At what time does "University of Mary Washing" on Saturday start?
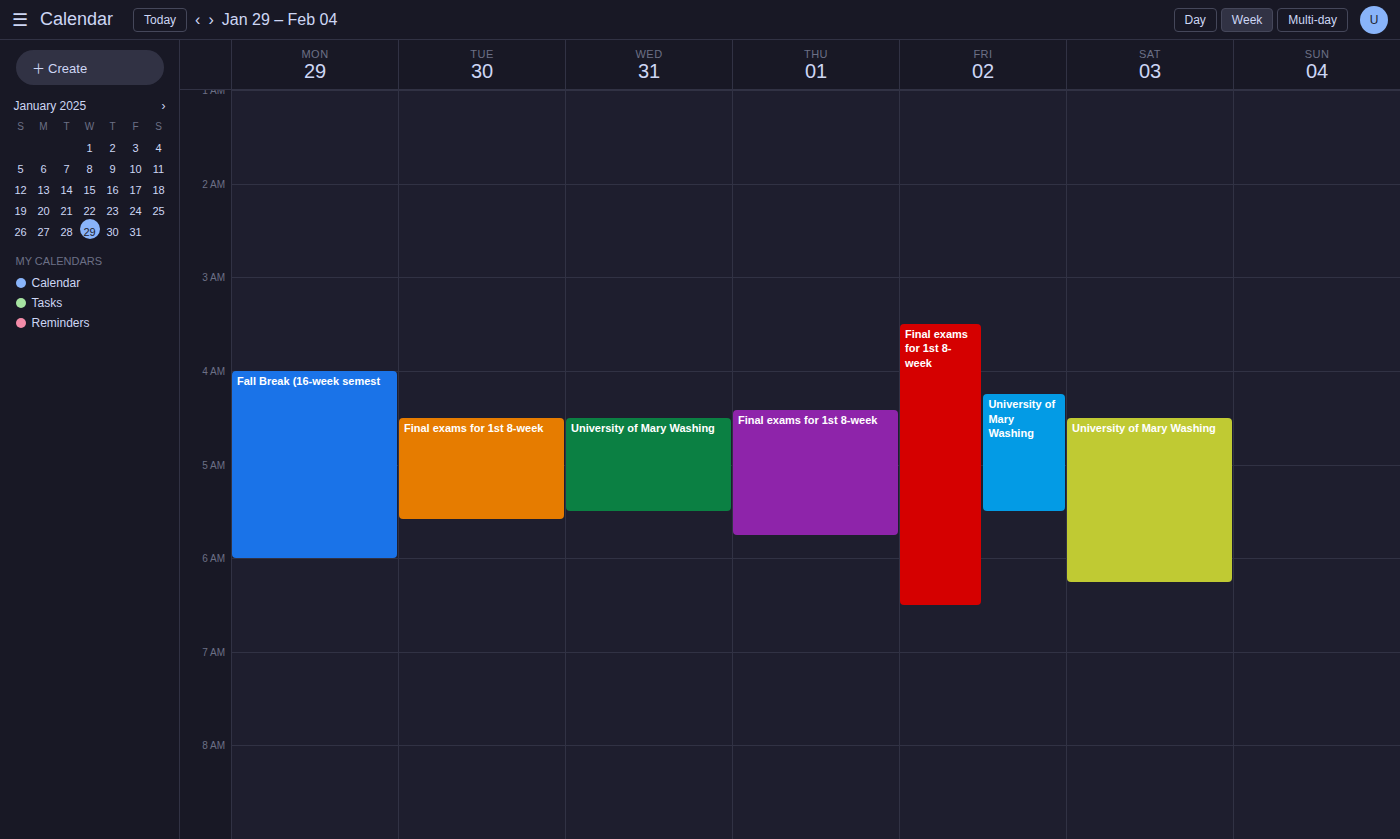
4:30 AM